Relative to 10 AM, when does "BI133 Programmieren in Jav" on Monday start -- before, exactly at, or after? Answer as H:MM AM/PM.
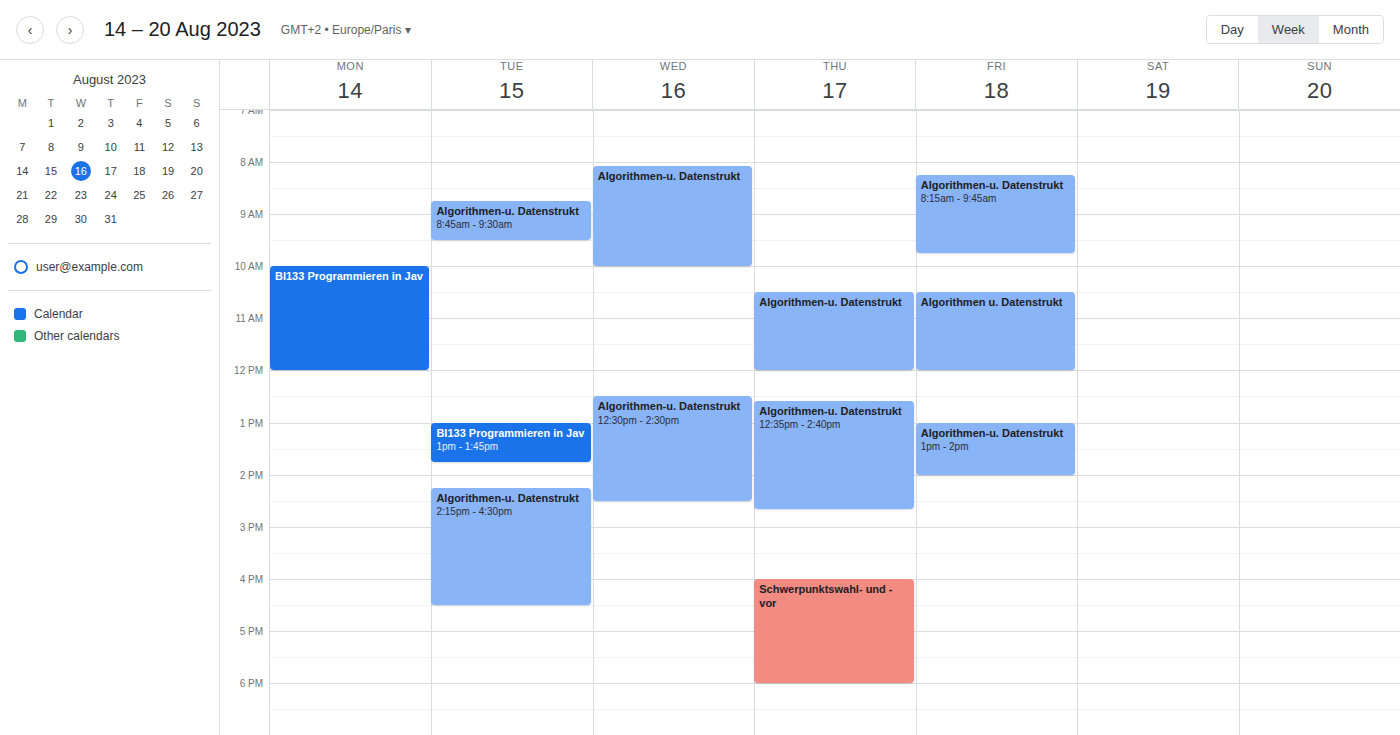
10:00 AM -- exactly at 10 AM, on the 10 AM line.